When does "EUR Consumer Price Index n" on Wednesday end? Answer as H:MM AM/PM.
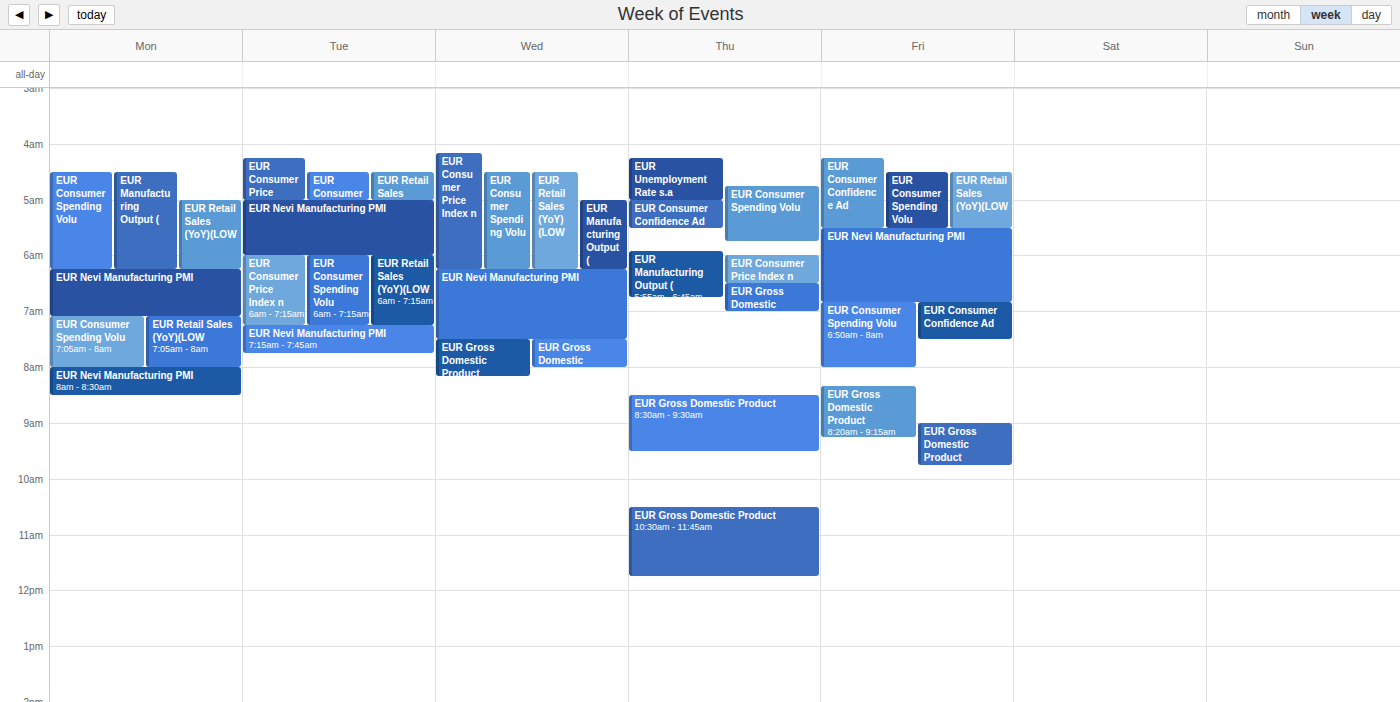
6:15 AM